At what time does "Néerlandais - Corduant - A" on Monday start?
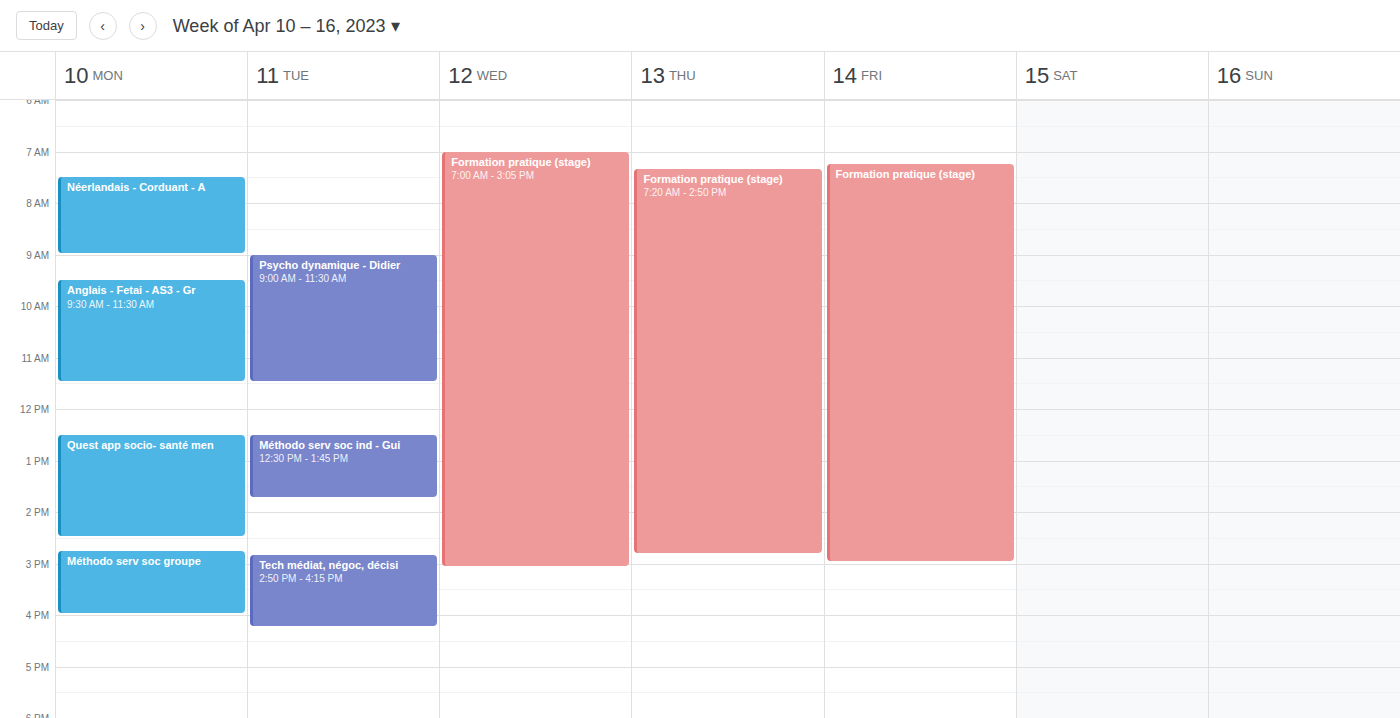
7:30 AM